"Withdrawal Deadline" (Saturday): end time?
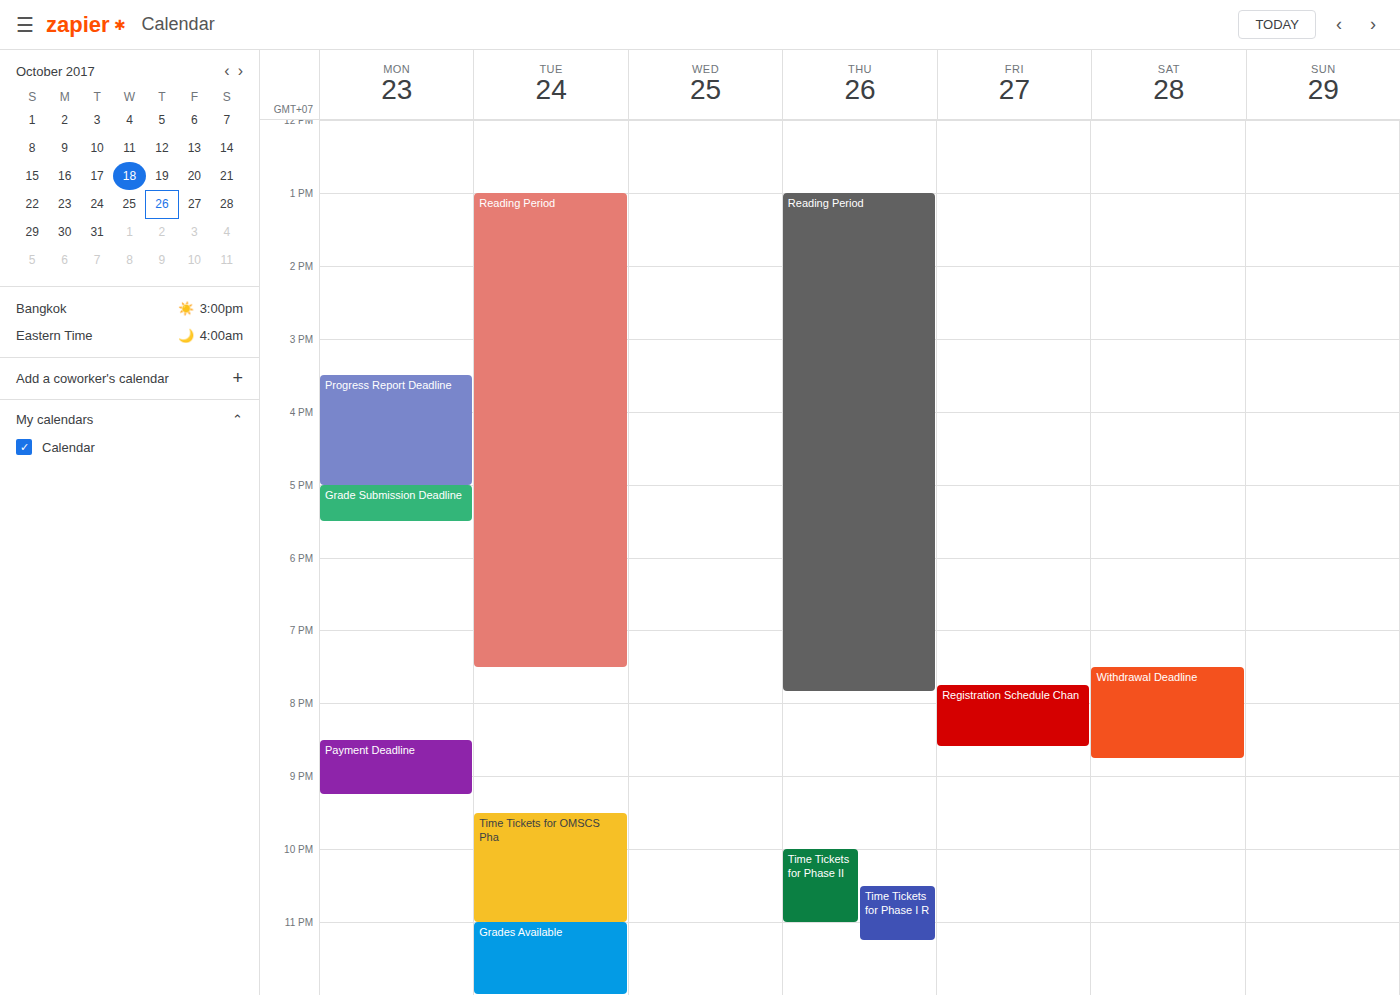
8:45 PM